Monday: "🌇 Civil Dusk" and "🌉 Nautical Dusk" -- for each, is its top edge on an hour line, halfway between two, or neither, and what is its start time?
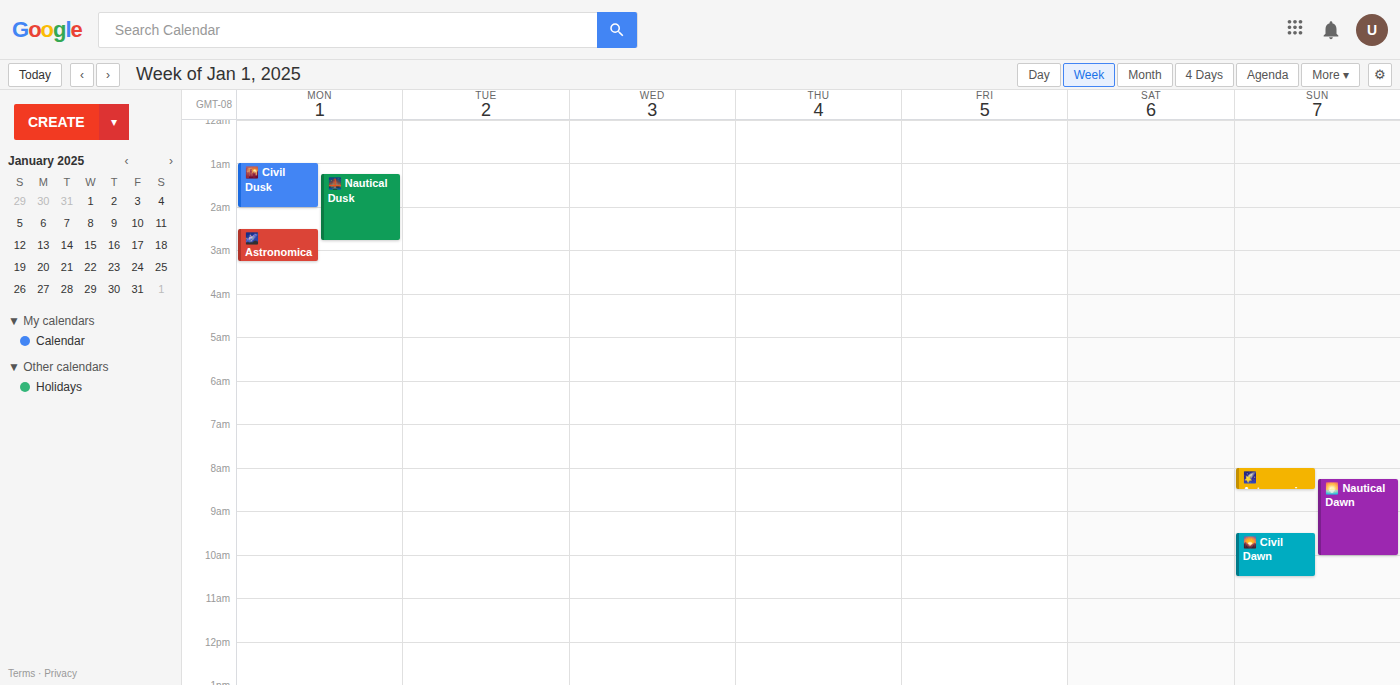
"🌇 Civil Dusk": 1:00 AM, exactly on the 1 AM line. "🌉 Nautical Dusk": 1:15 AM, neither: a quarter of the way from the 1 AM line to the 2 AM line.